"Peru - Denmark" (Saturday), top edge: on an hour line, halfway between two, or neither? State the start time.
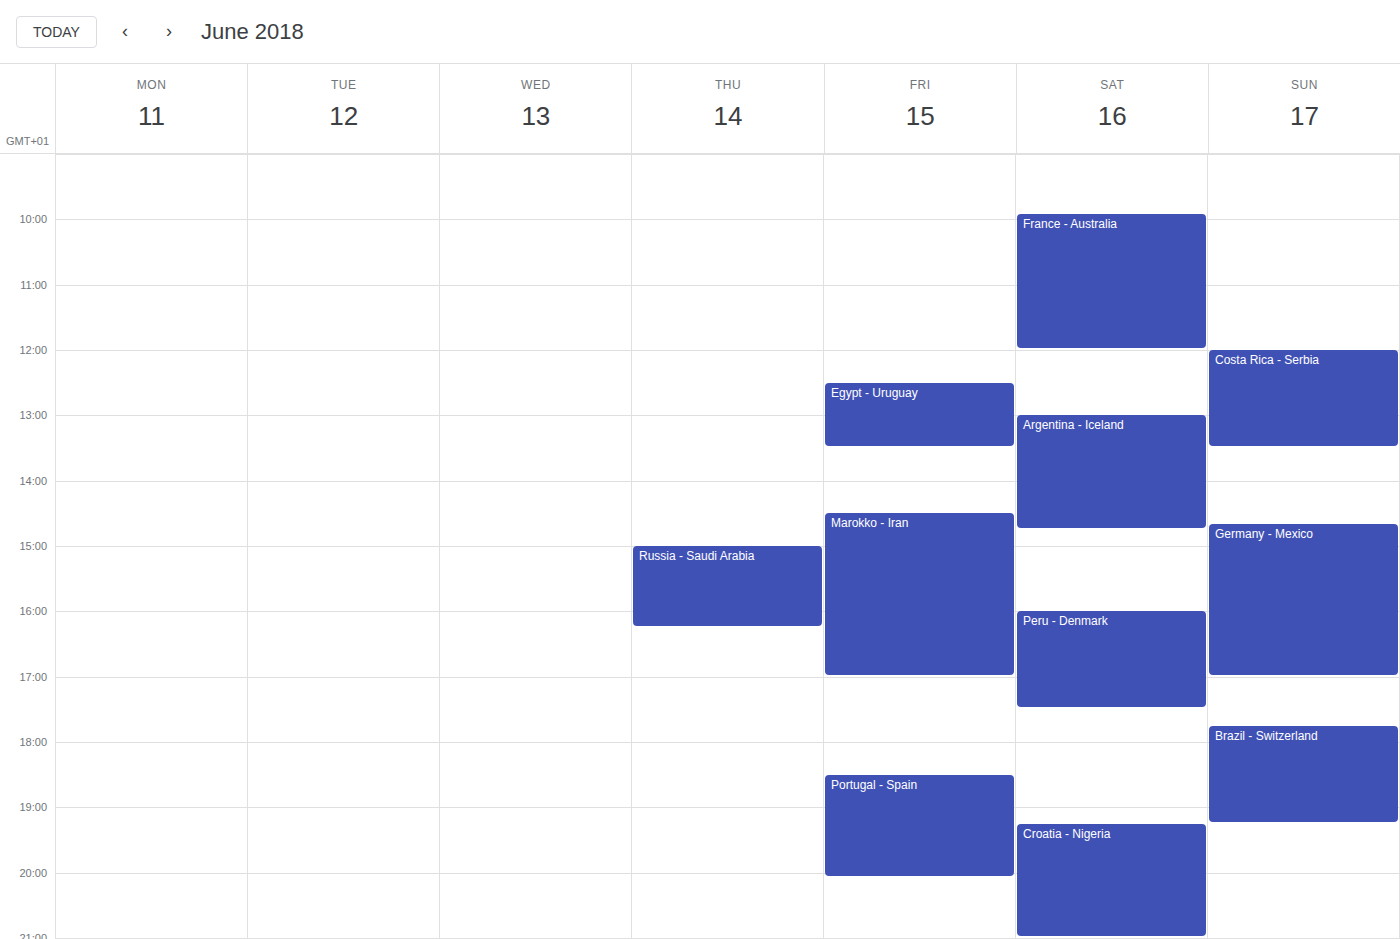
16:00 -- exactly on the 16:00 line.